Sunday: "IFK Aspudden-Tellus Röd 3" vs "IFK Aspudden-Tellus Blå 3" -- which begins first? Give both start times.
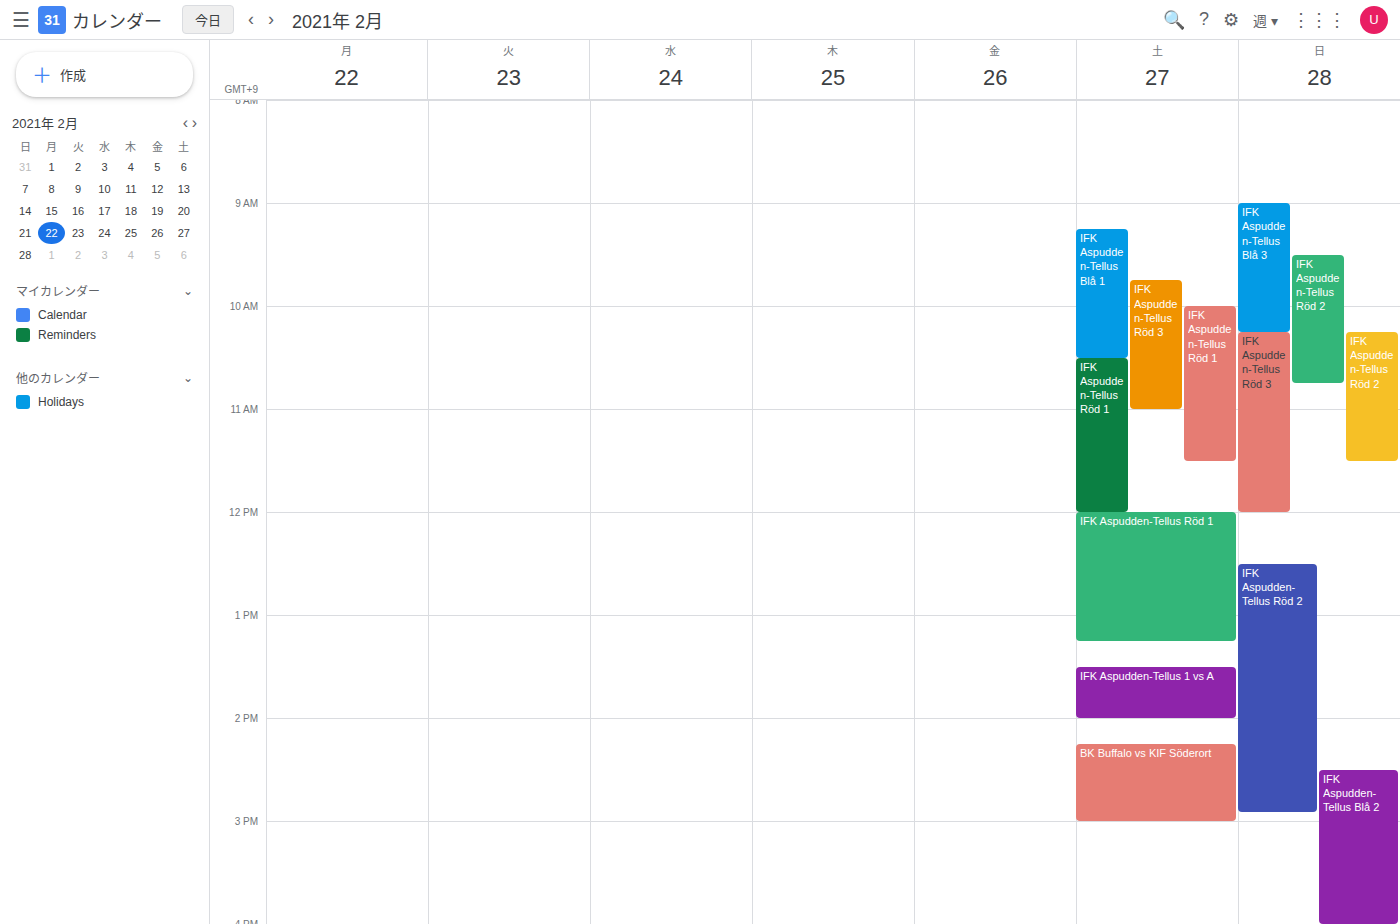
"IFK Aspudden-Tellus Blå 3" 9:00 AM; "IFK Aspudden-Tellus Röd 3" 10:15 AM.